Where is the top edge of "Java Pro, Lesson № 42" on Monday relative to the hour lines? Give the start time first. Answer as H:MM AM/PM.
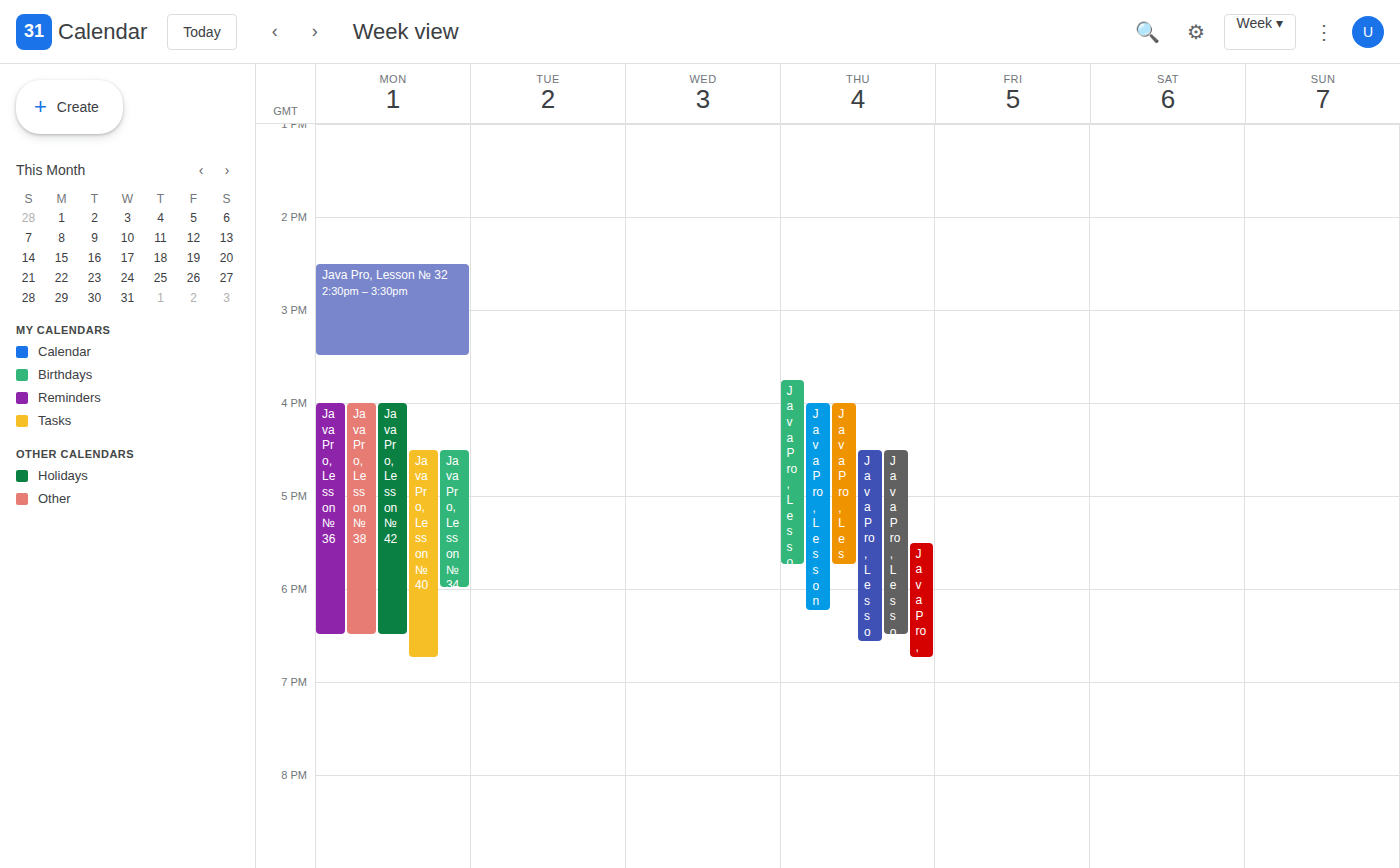
4:00 PM -- exactly on the 4 PM line.